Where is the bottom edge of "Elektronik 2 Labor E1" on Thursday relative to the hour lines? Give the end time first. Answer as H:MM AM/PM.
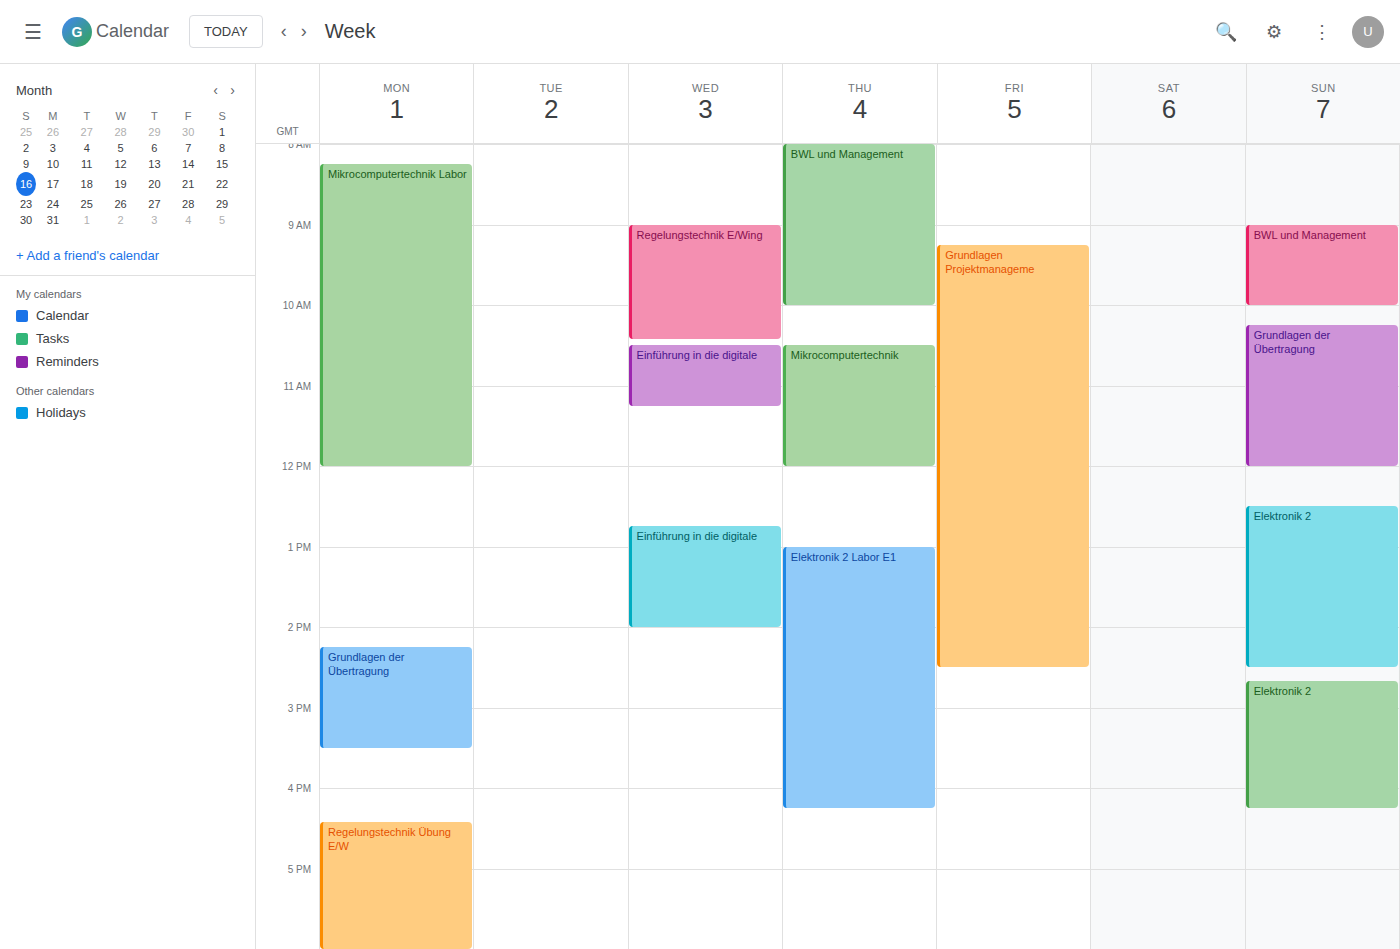
4:15 PM -- neither: a quarter of the way from the 4 PM line to the 5 PM line.